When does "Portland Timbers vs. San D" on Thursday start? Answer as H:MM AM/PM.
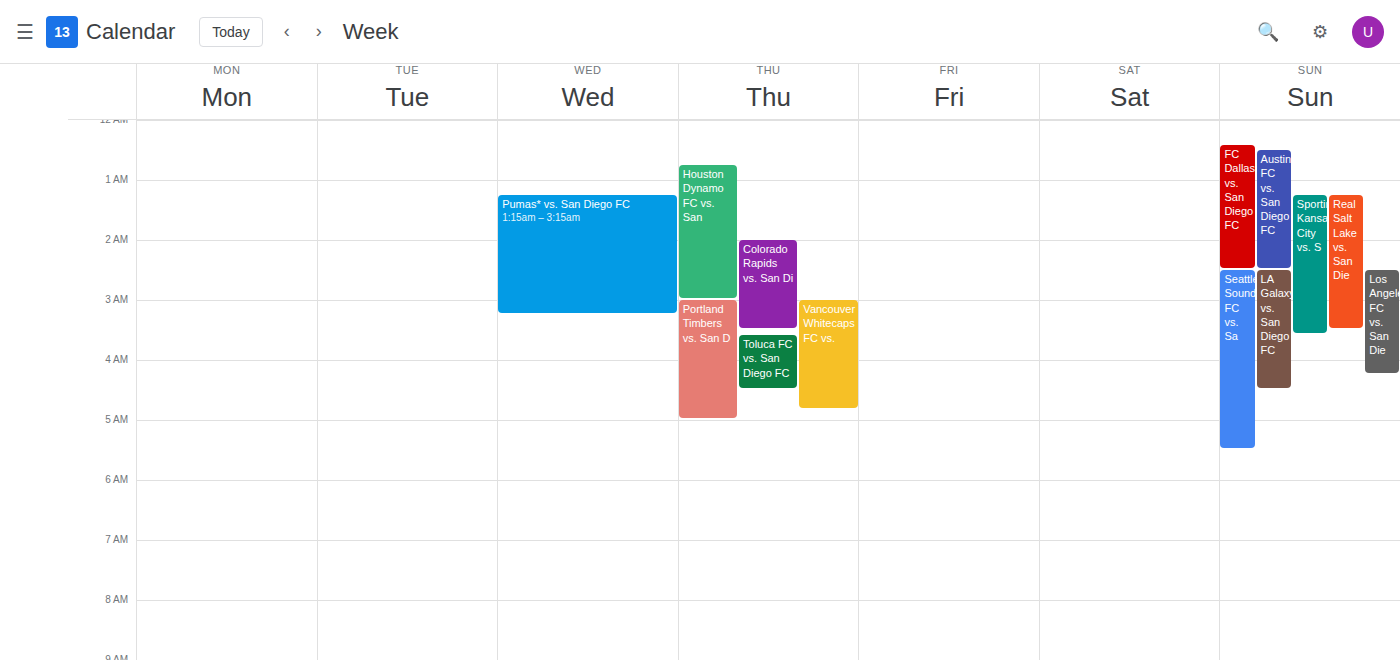
3:00 AM